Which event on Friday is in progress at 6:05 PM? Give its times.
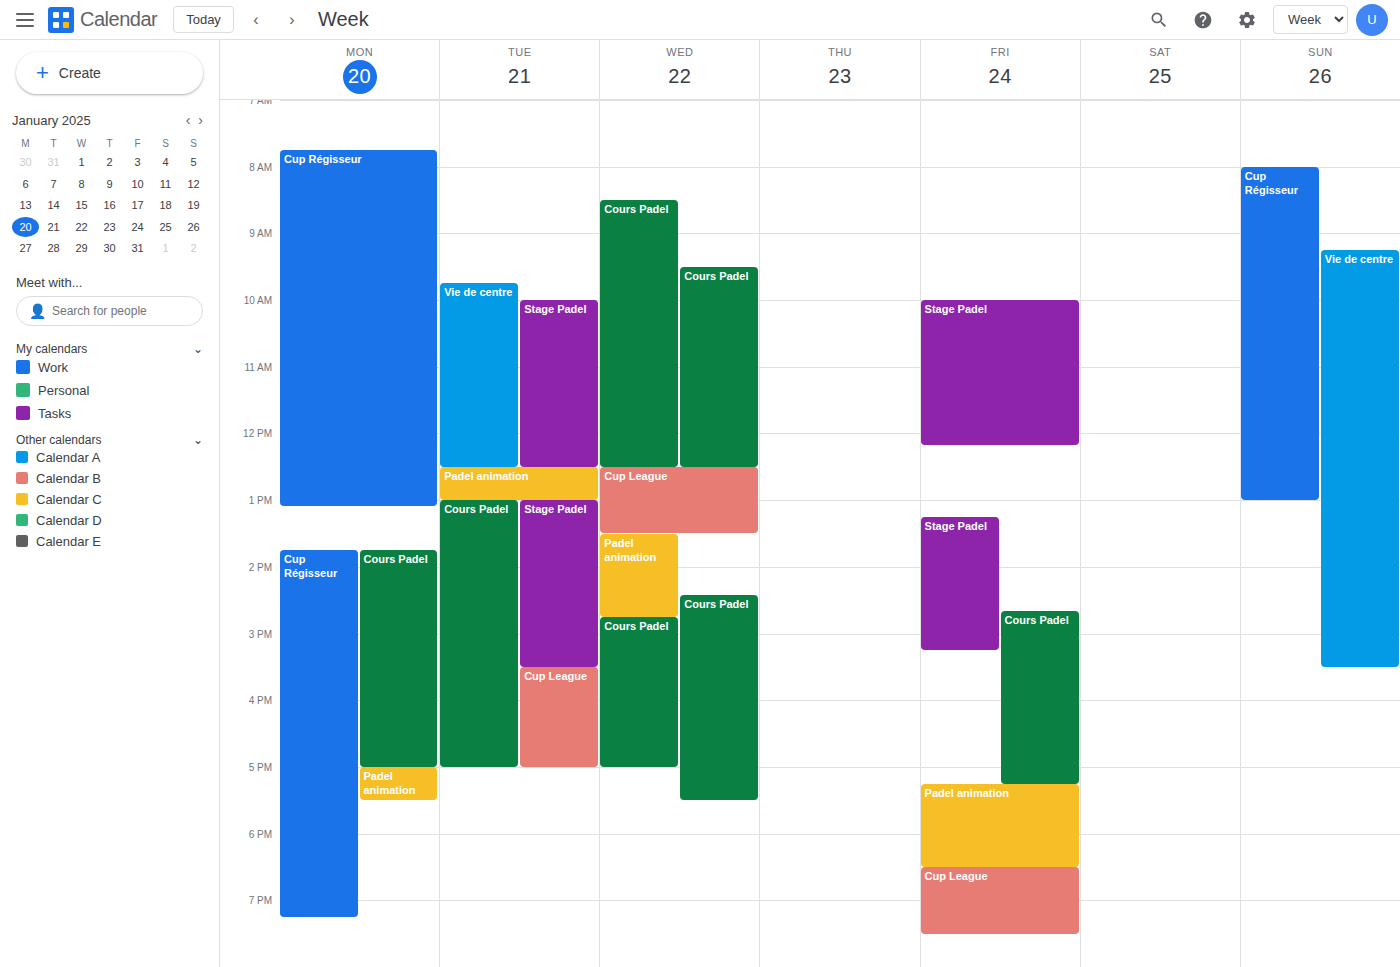
"Padel animation", 5:15 PM to 6:30 PM